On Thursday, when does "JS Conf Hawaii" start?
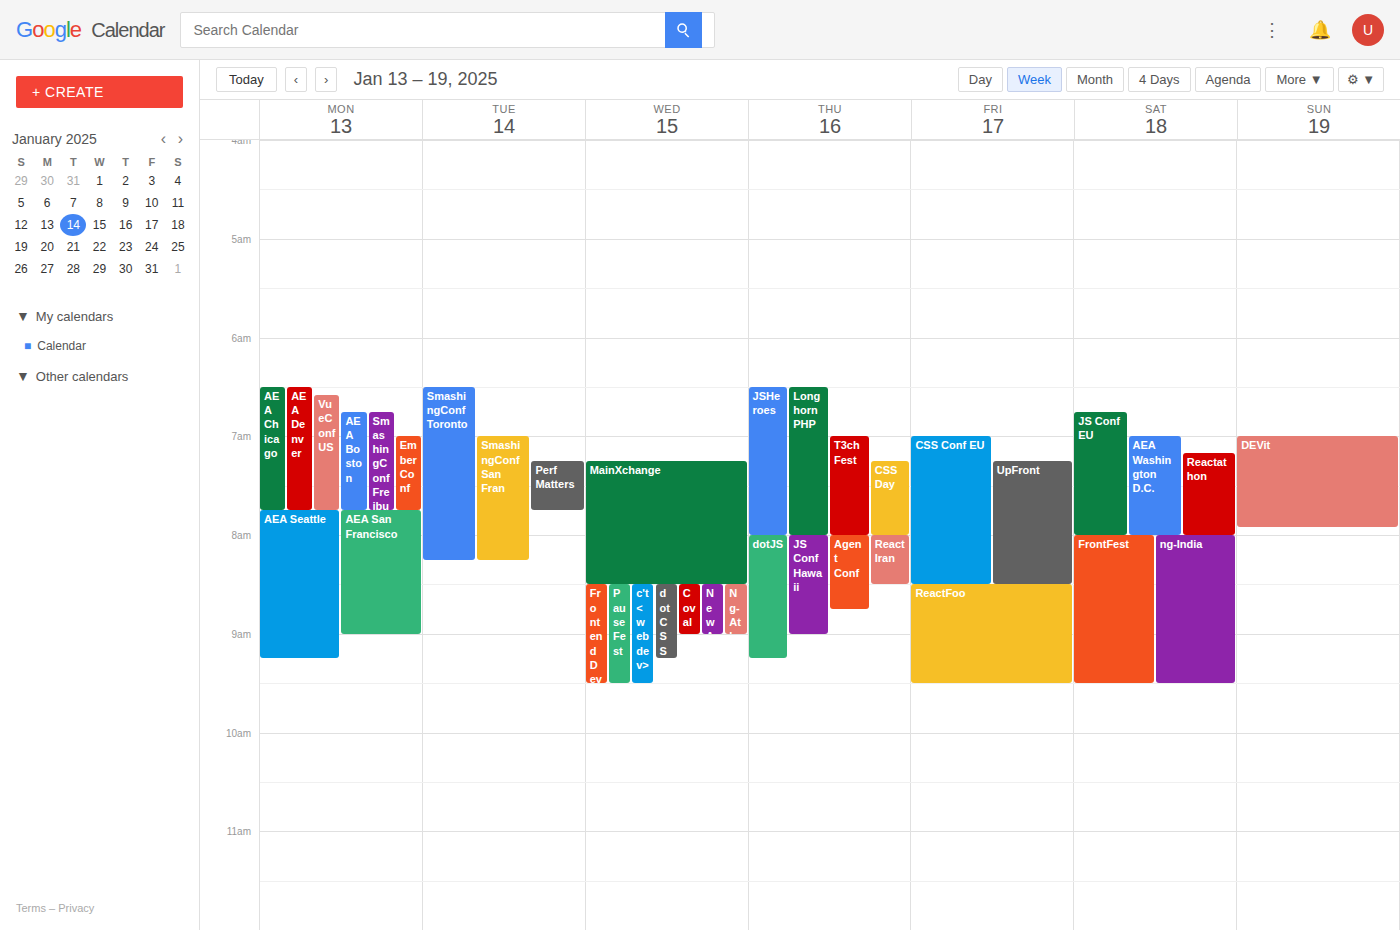
8:00 AM